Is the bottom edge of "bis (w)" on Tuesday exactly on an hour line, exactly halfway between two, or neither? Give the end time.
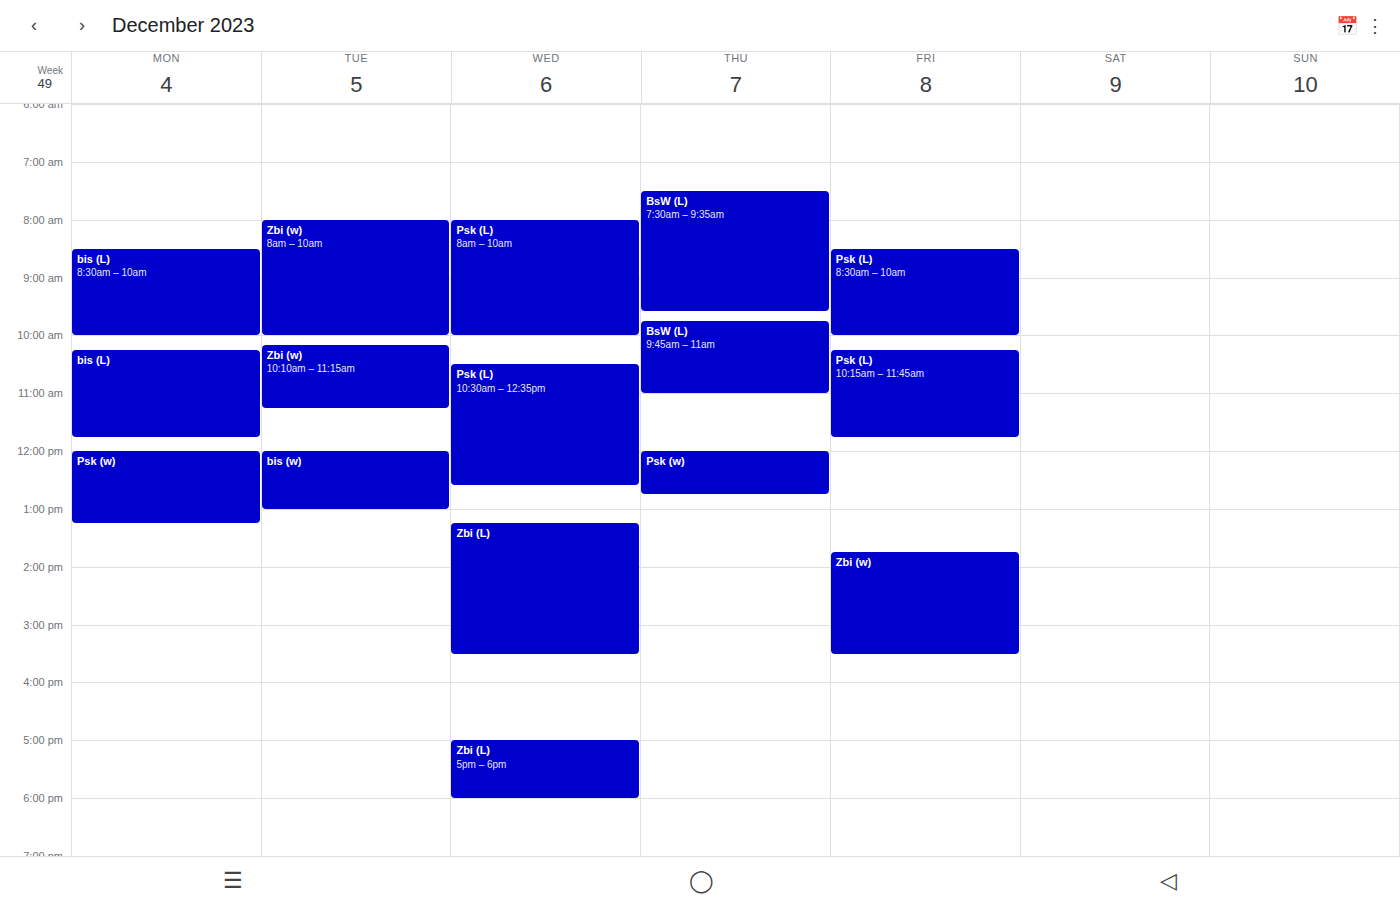
1:00 PM -- exactly on the 1 PM line.